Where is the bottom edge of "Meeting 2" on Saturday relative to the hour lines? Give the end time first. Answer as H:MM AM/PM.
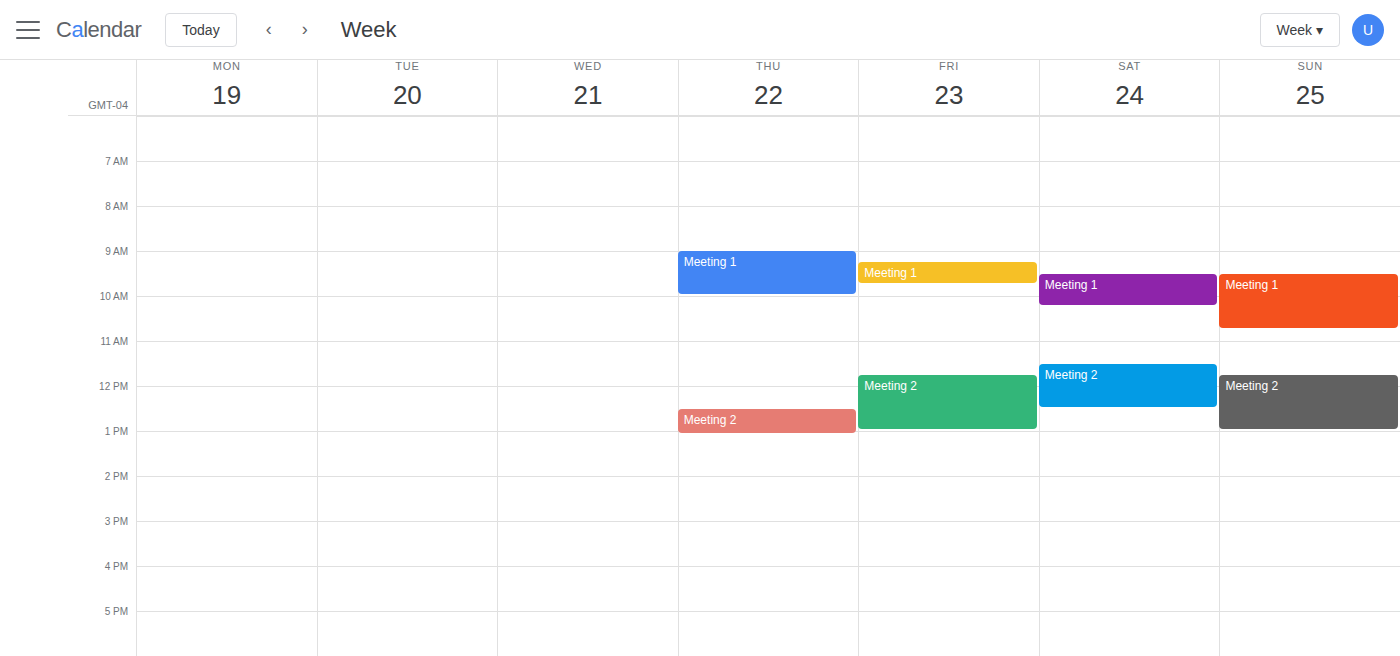
12:30 PM -- halfway between the 12 PM and 1 PM lines.